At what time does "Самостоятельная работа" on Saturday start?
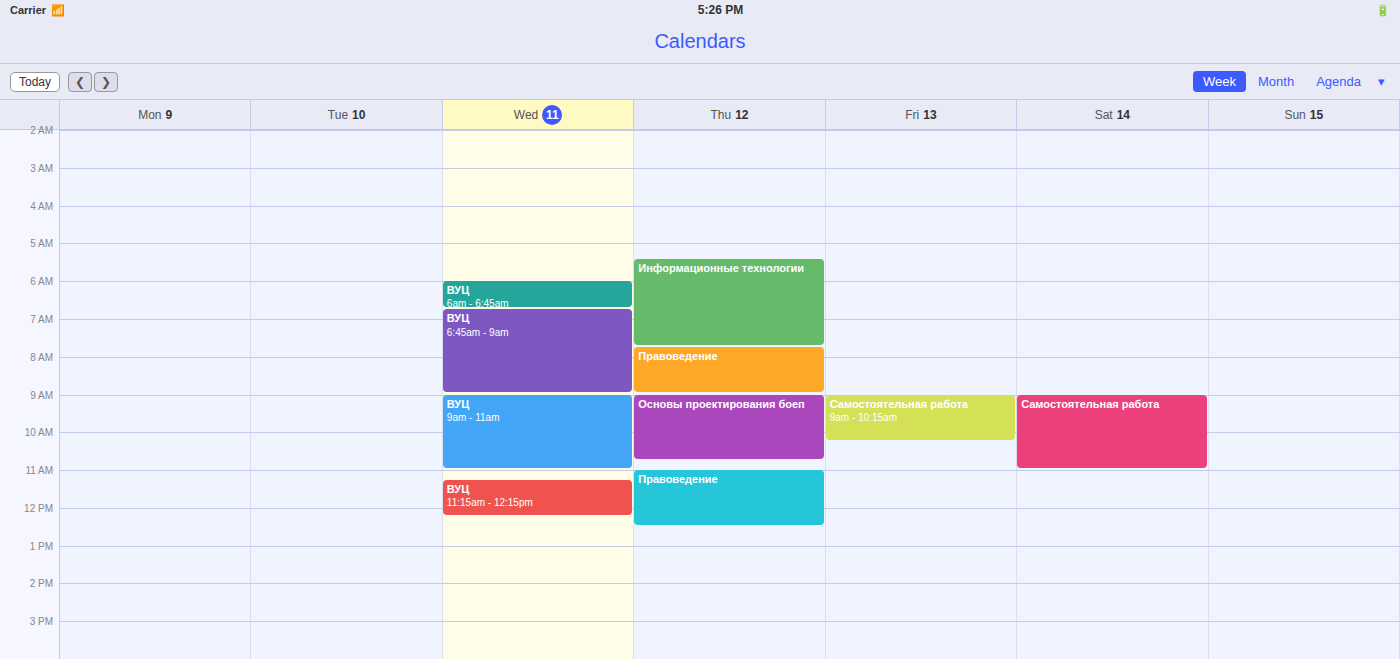
9:00 AM